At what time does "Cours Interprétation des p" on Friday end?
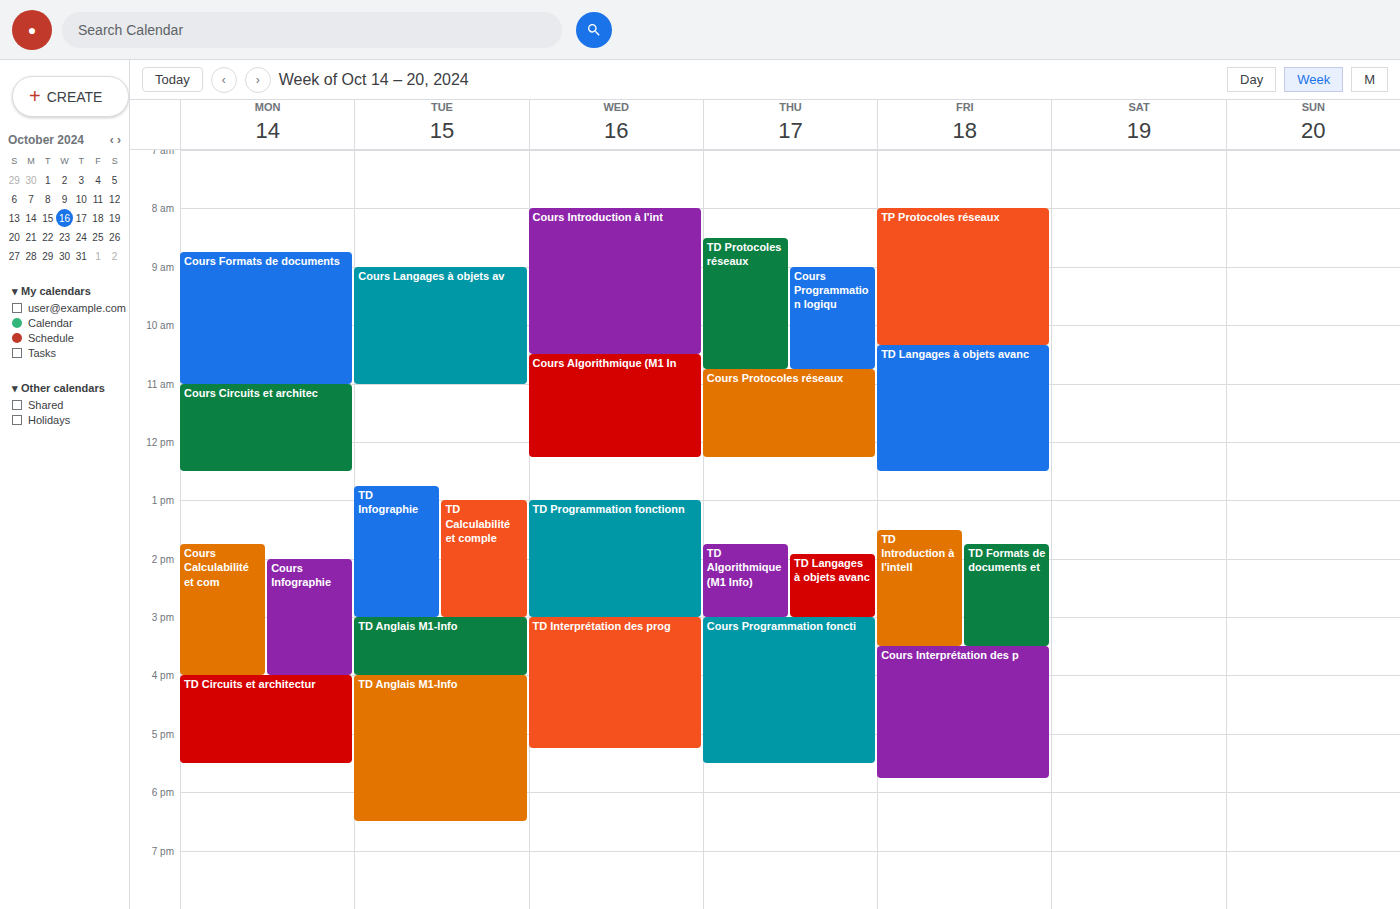
5:45 PM